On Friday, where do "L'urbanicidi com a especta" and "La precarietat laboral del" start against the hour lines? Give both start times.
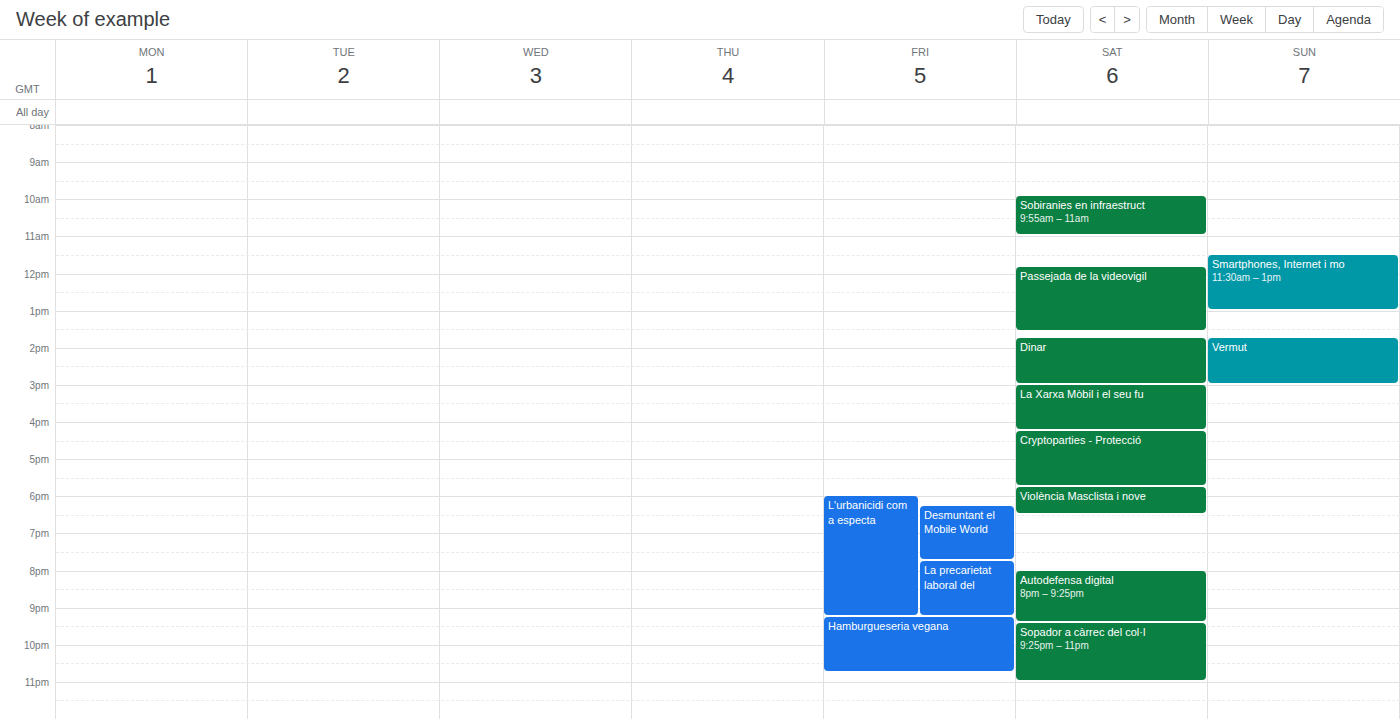
"L'urbanicidi com a especta": 18:00, exactly on the 18:00 line. "La precarietat laboral del": 19:45, neither: three quarters of the way from the 19:00 line to the 20:00 line.